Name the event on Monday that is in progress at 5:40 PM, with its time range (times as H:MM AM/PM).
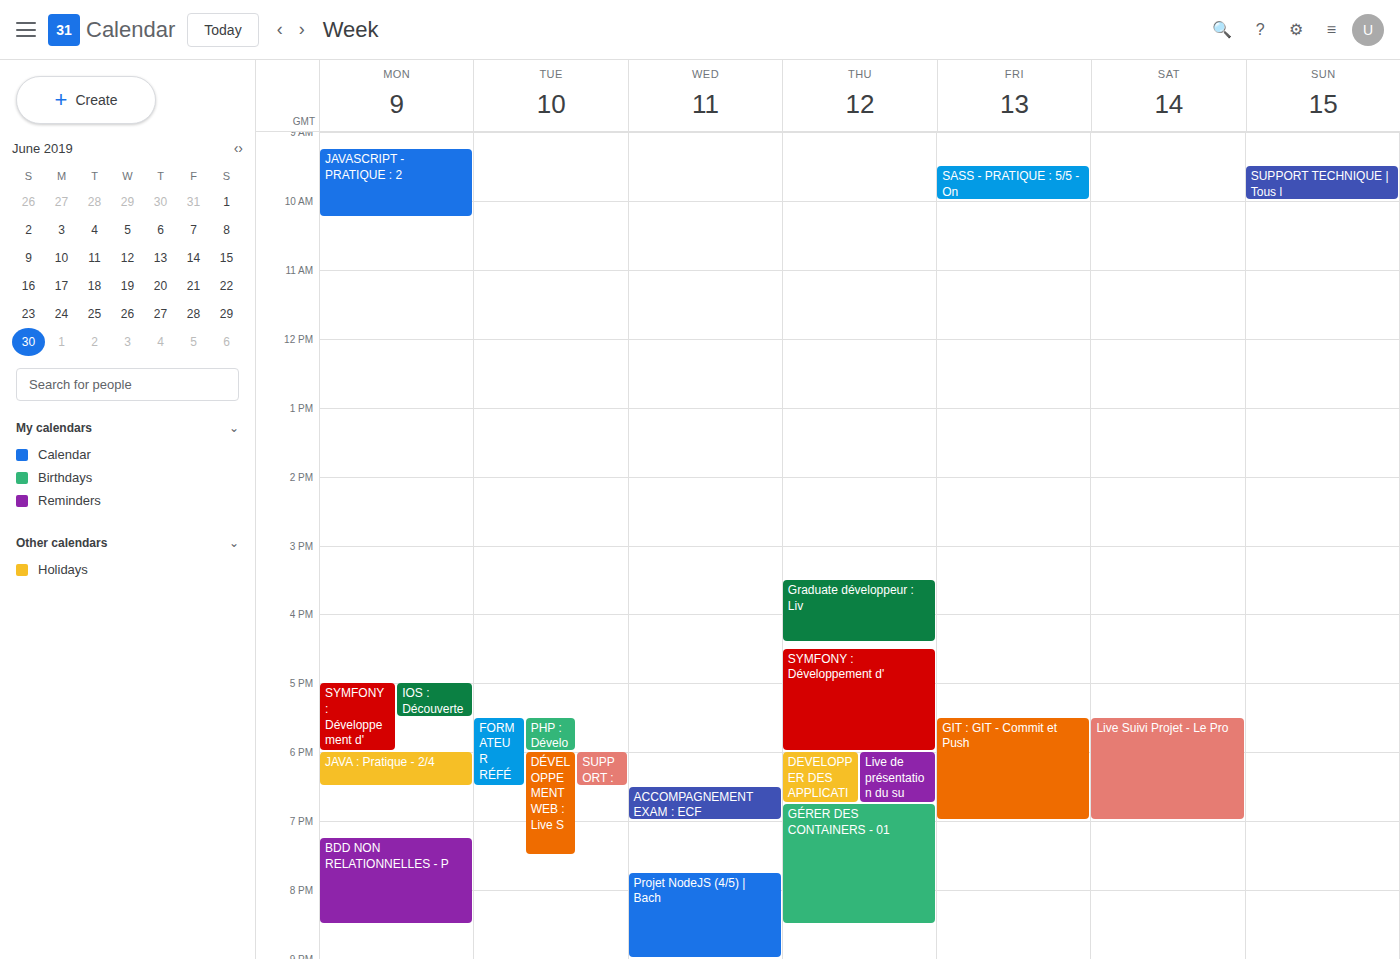
"SYMFONY : Développement d'", 5:00 PM to 6:00 PM